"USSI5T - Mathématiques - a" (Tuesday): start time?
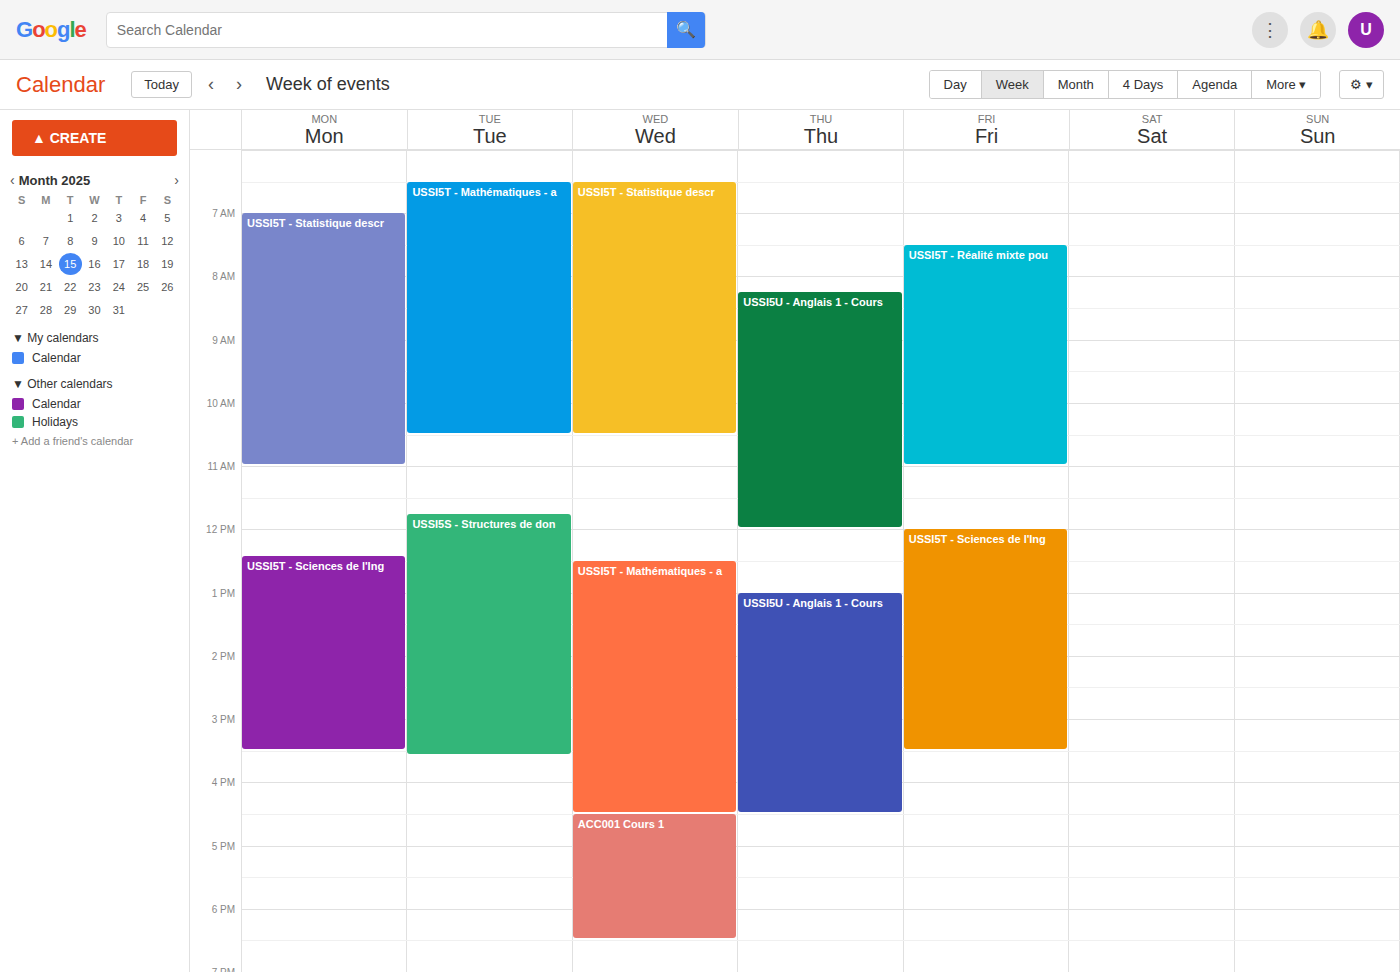
6:30 AM